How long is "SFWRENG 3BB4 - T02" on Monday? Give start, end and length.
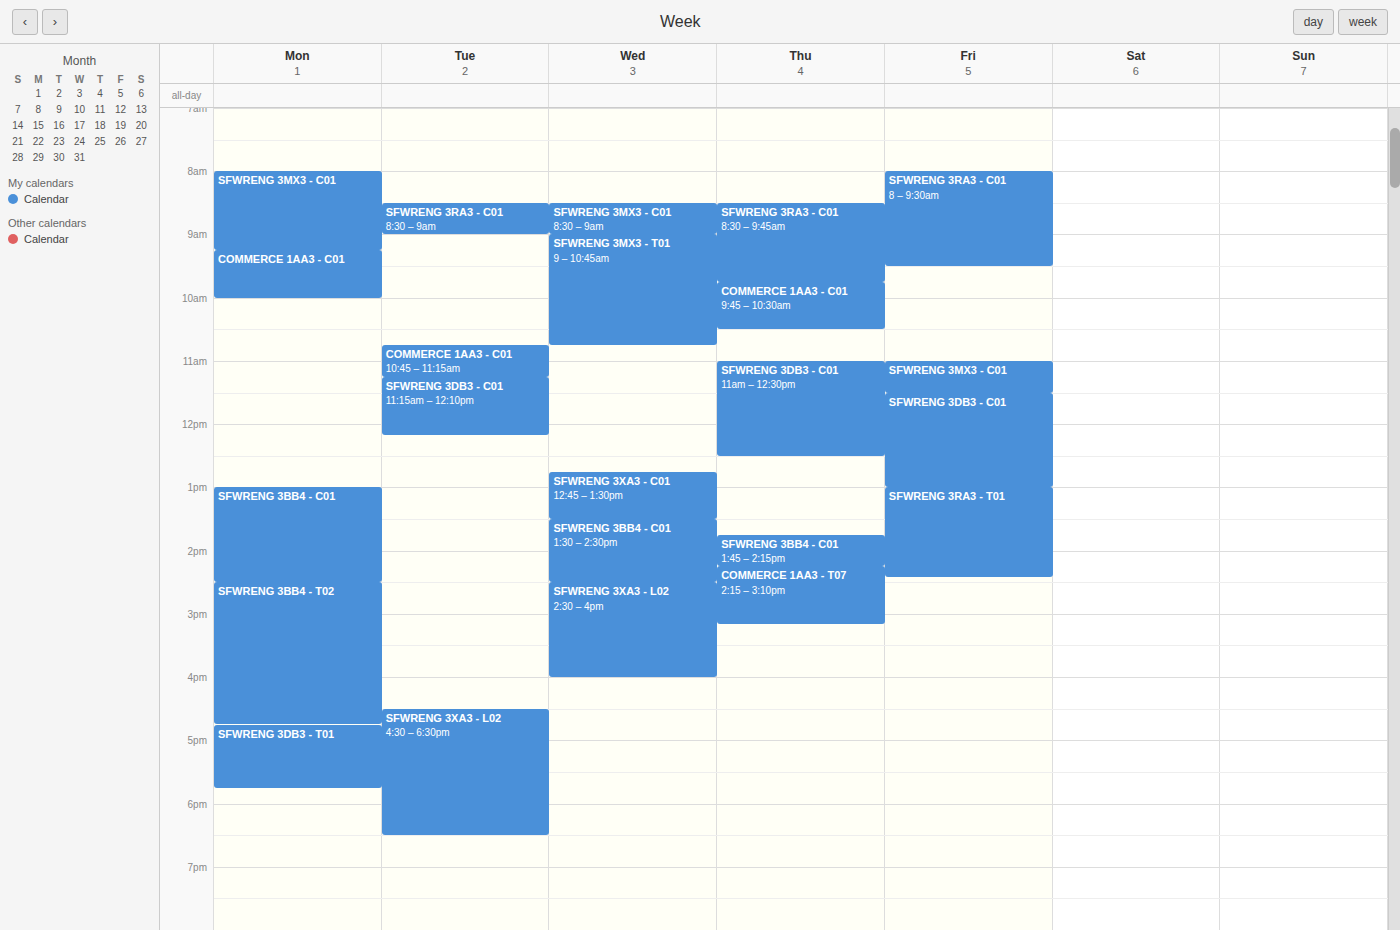
2:30 PM to 4:45 PM, 2 hours 15 minutes